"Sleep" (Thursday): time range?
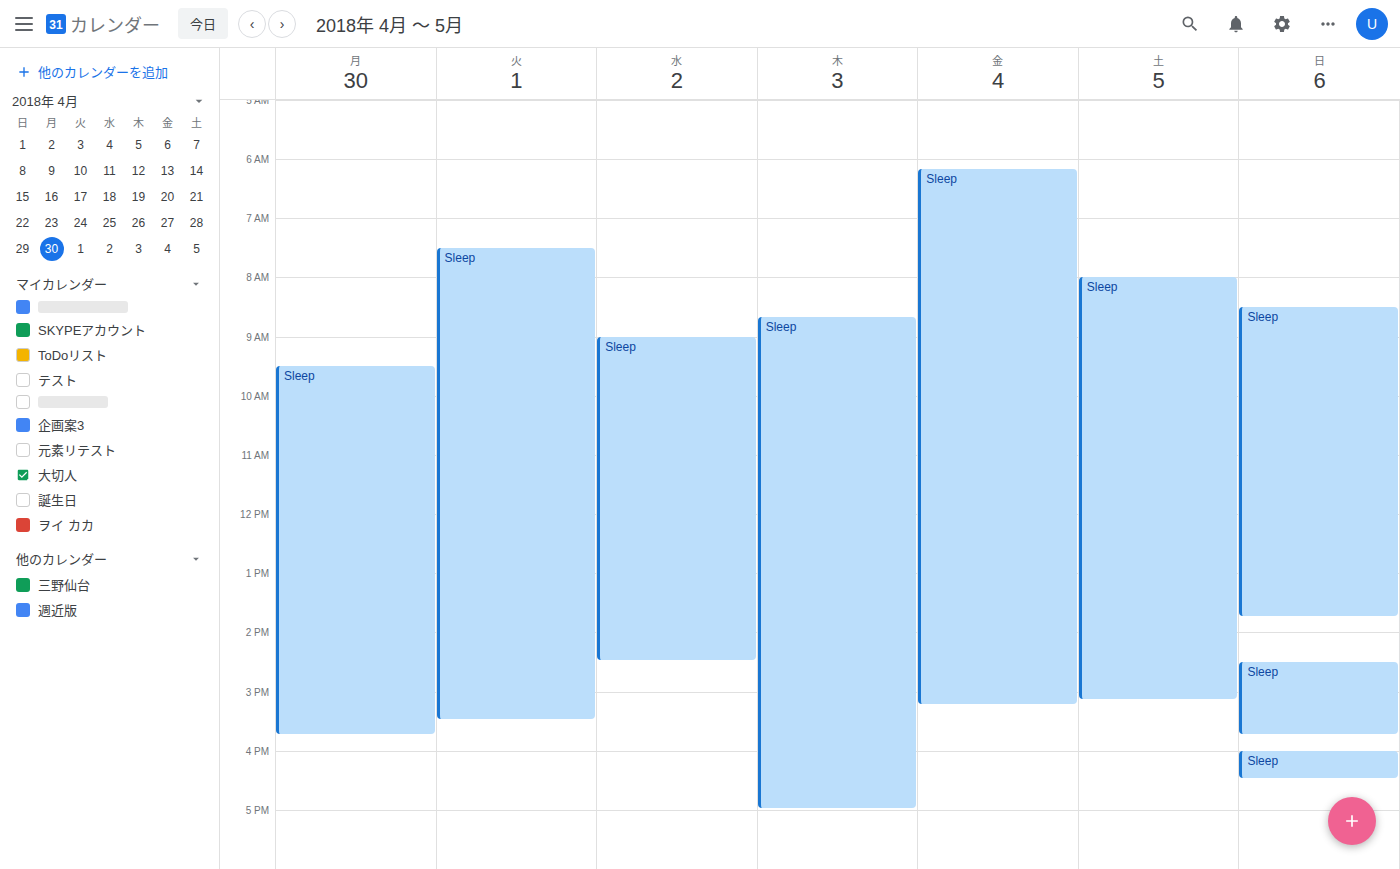
8:40 AM to 5:00 PM